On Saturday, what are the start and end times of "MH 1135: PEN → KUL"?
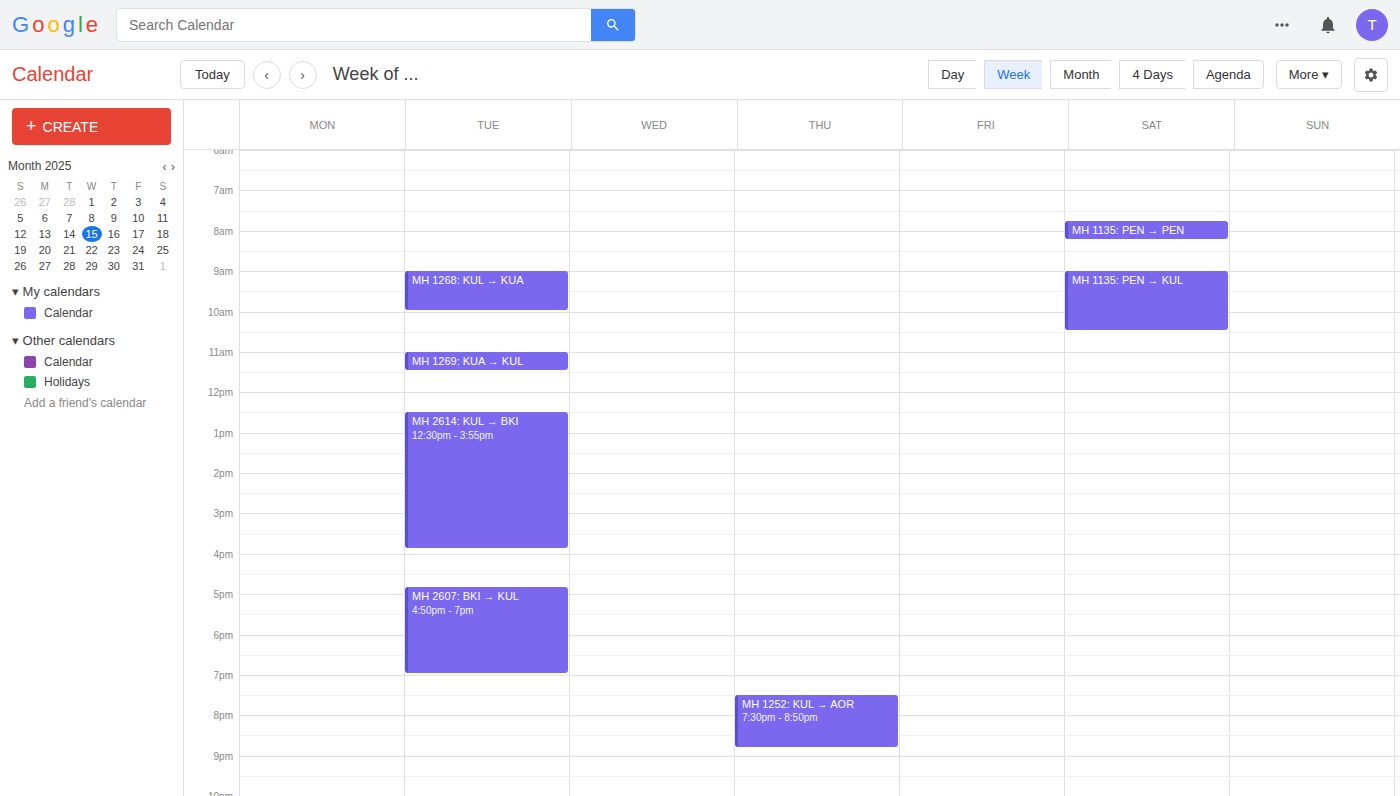
9:00 AM to 10:30 AM